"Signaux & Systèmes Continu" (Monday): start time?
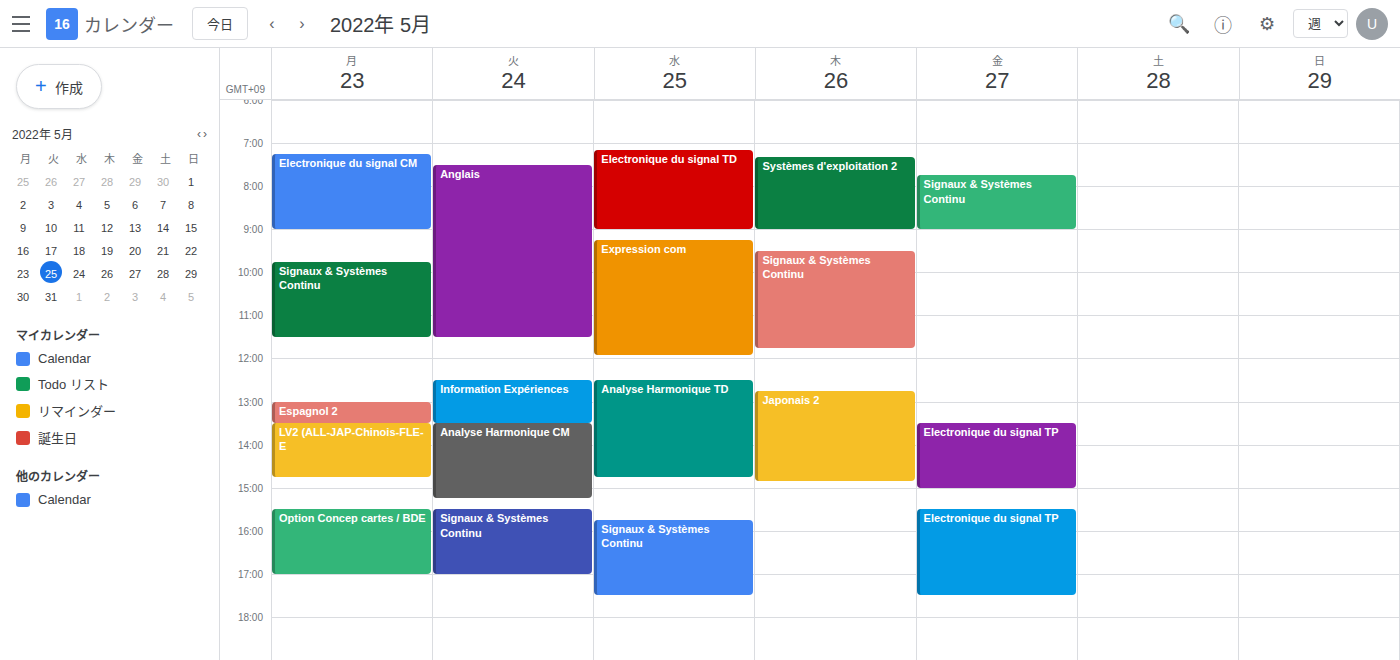
9:45 AM